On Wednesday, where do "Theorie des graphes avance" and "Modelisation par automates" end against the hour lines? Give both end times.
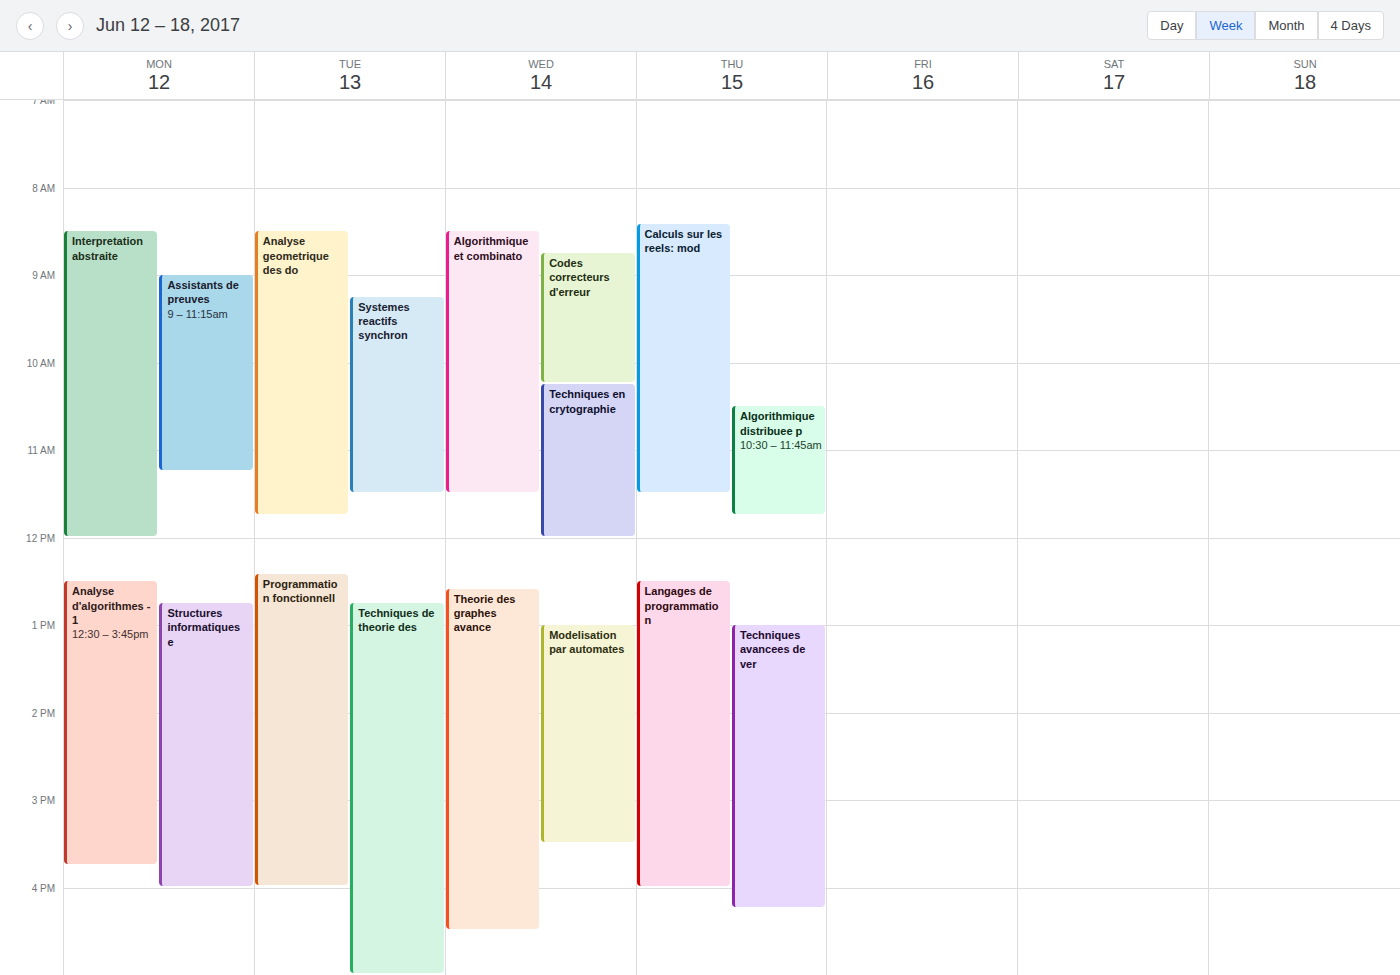
"Theorie des graphes avance": 4:30 PM, halfway between the 4 PM and 5 PM lines. "Modelisation par automates": 3:30 PM, halfway between the 3 PM and 4 PM lines.